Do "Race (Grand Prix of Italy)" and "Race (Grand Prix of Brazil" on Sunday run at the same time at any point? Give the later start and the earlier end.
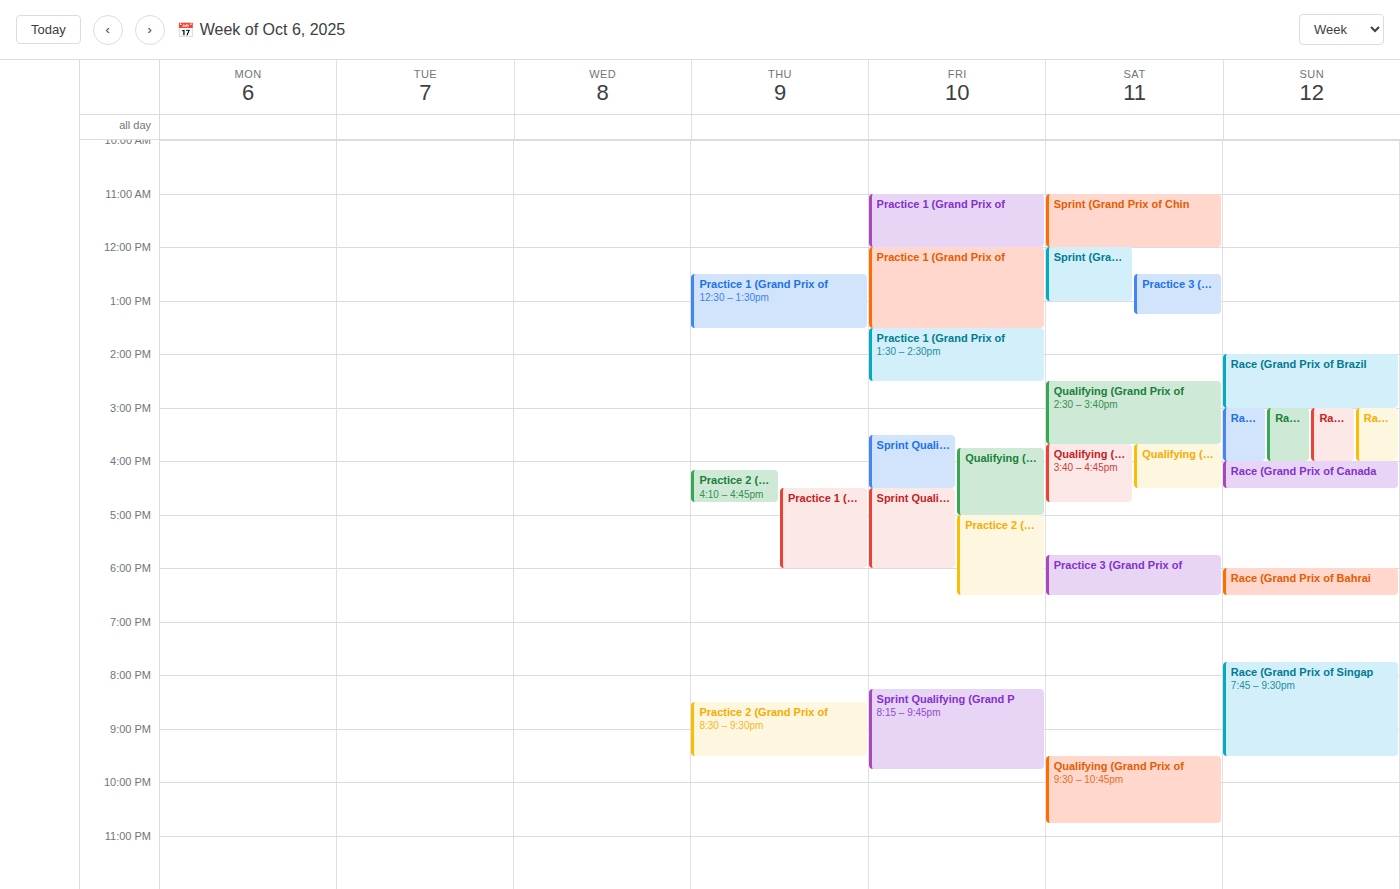
"Race (Grand Prix of Brazil" ends at 3:00 PM, exactly when "Race (Grand Prix of Italy)" starts -- they touch but do not overlap.